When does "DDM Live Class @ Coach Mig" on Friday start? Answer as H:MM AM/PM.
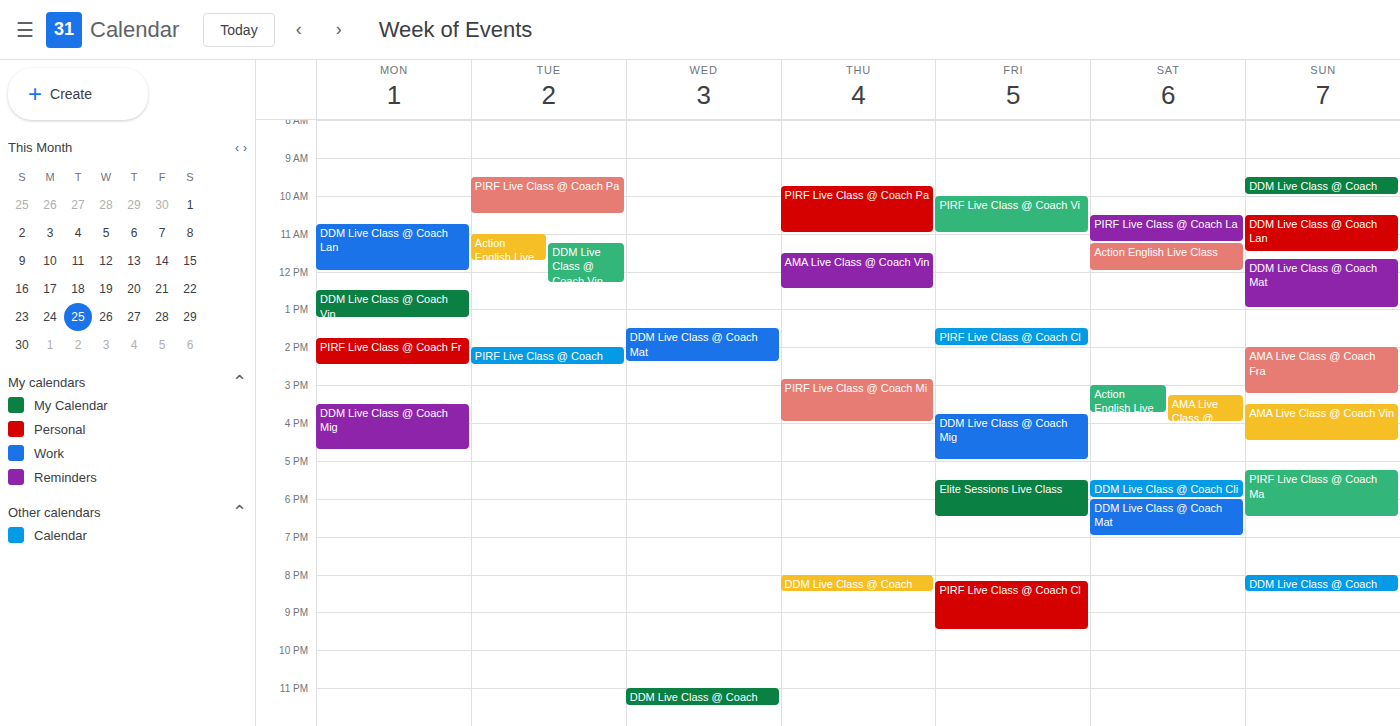
3:45 PM